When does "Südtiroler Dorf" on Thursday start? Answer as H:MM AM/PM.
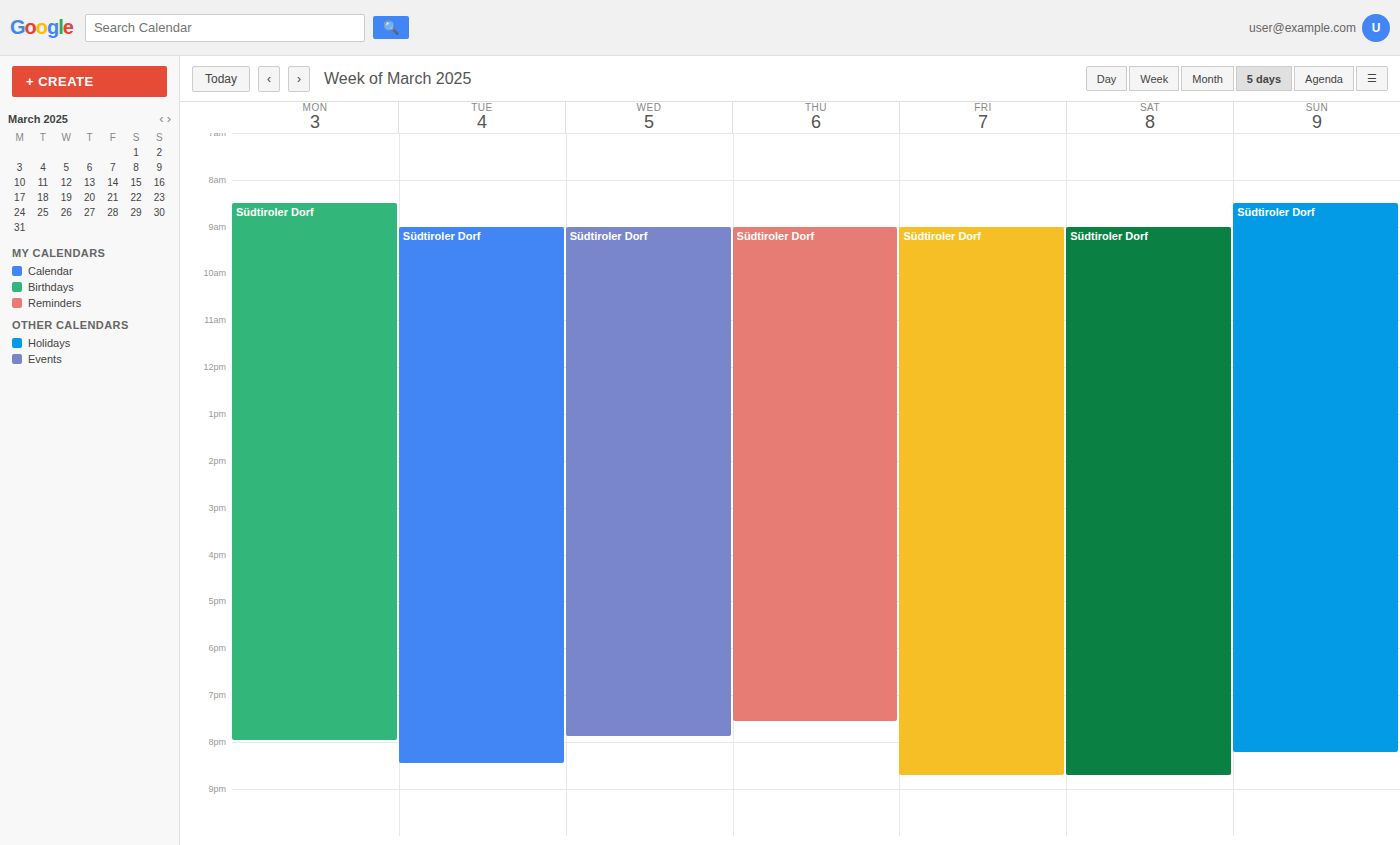
9:00 AM